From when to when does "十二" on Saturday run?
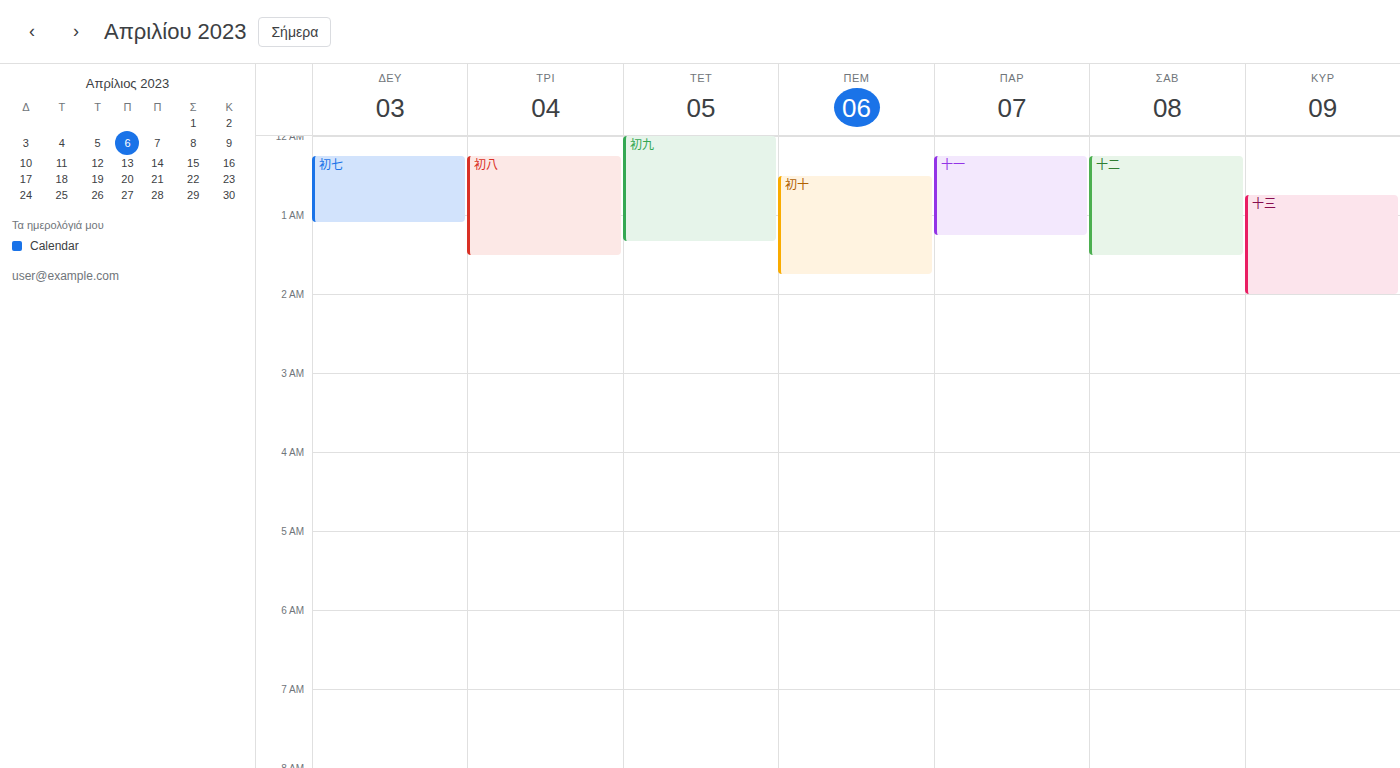
12:15 AM to 1:30 AM